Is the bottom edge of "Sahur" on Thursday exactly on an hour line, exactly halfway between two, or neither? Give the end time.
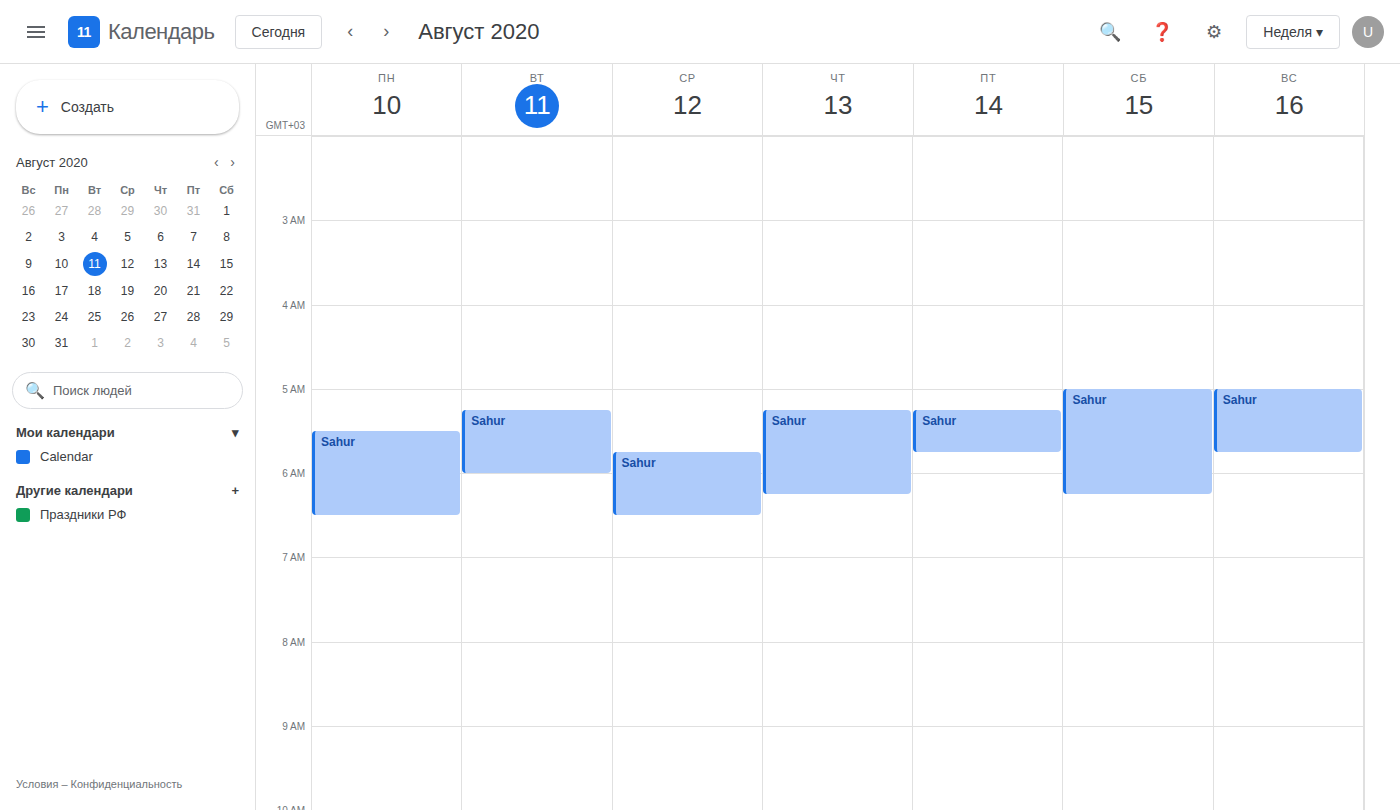
6:15 AM -- neither: a quarter of the way from the 6 AM line to the 7 AM line.